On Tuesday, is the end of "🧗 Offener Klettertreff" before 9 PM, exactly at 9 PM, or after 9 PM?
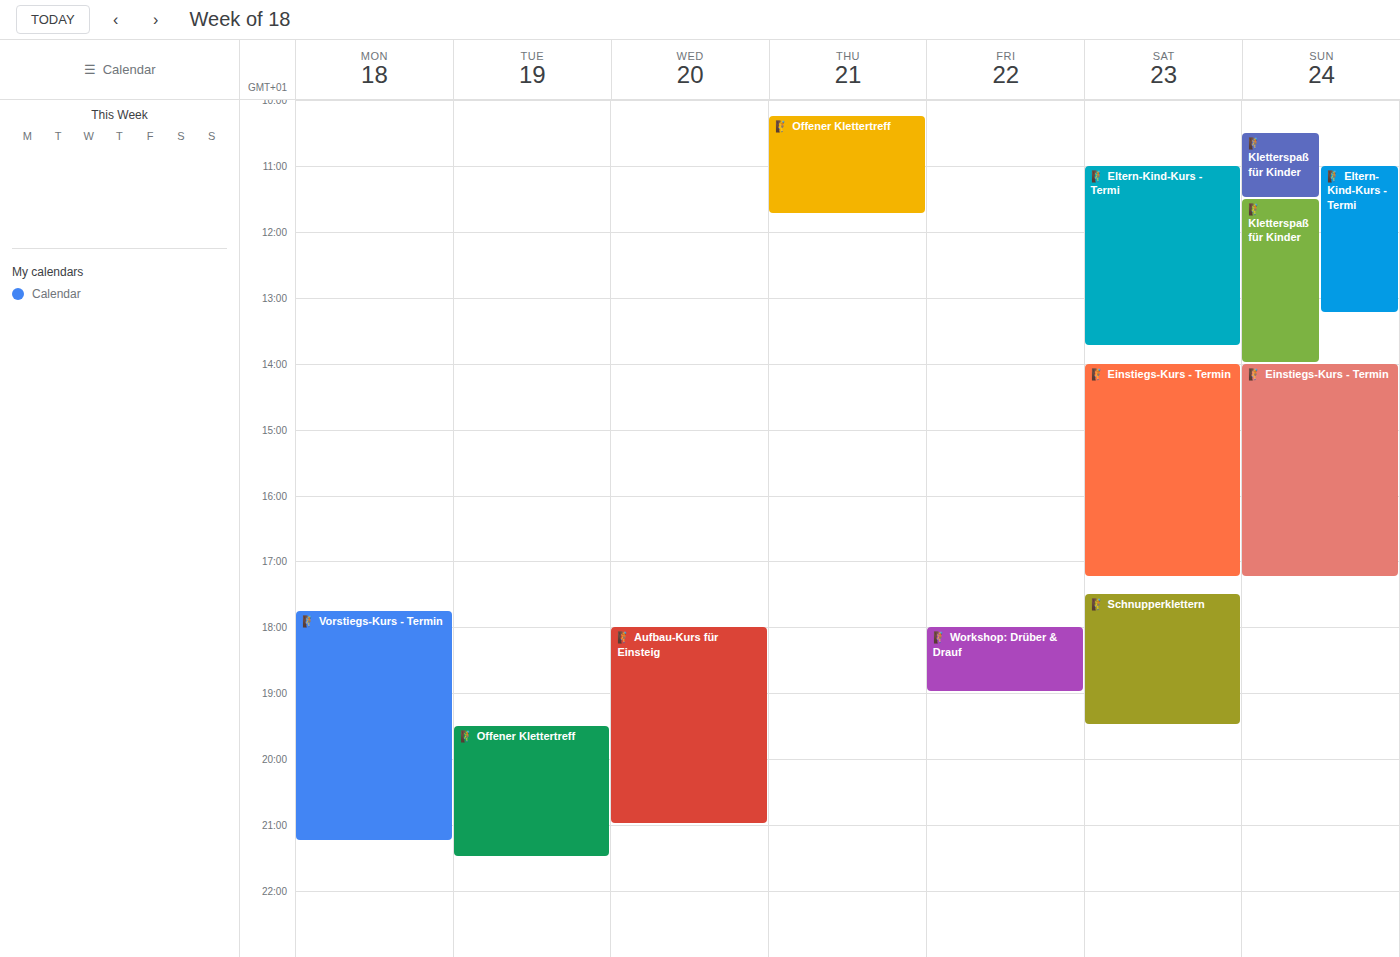
9:30 PM -- after 9 PM, 30 minutes below the 9 PM line.